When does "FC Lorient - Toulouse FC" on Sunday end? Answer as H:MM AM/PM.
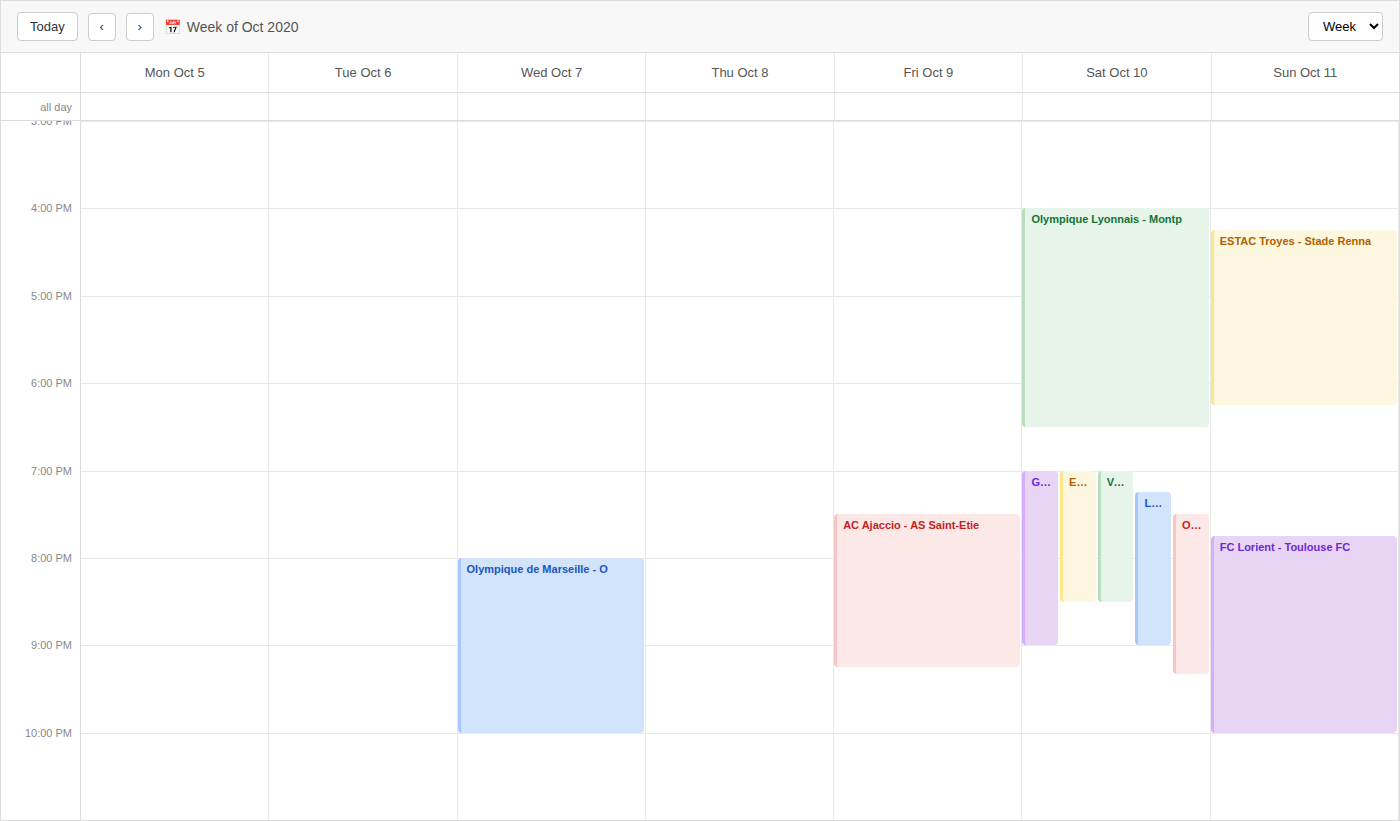
10:00 PM